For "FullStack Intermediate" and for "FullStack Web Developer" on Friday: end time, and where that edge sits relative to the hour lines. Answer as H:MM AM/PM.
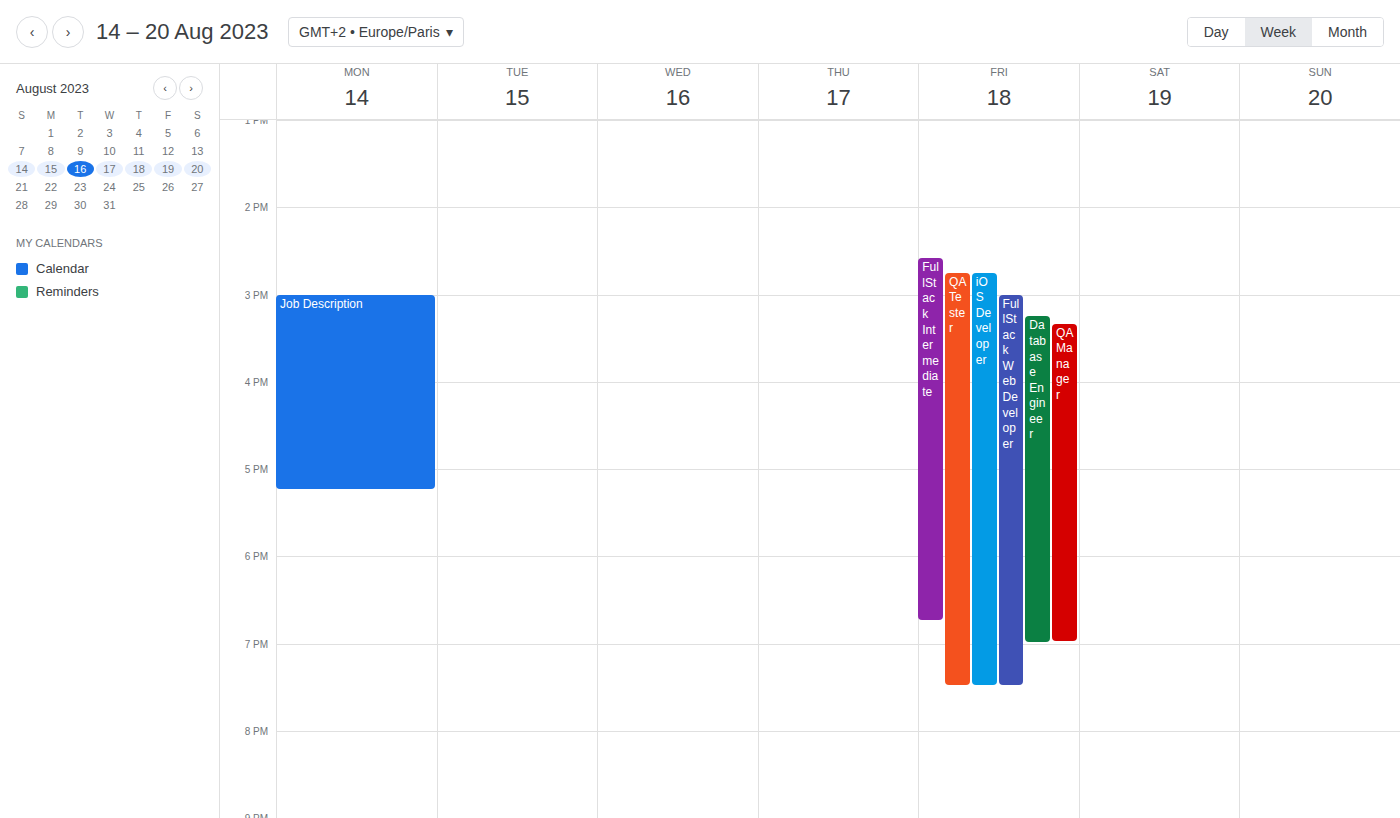
"FullStack Intermediate": 6:45 PM, neither: three quarters of the way from the 6 PM line to the 7 PM line. "FullStack Web Developer": 7:30 PM, halfway between the 7 PM and 8 PM lines.